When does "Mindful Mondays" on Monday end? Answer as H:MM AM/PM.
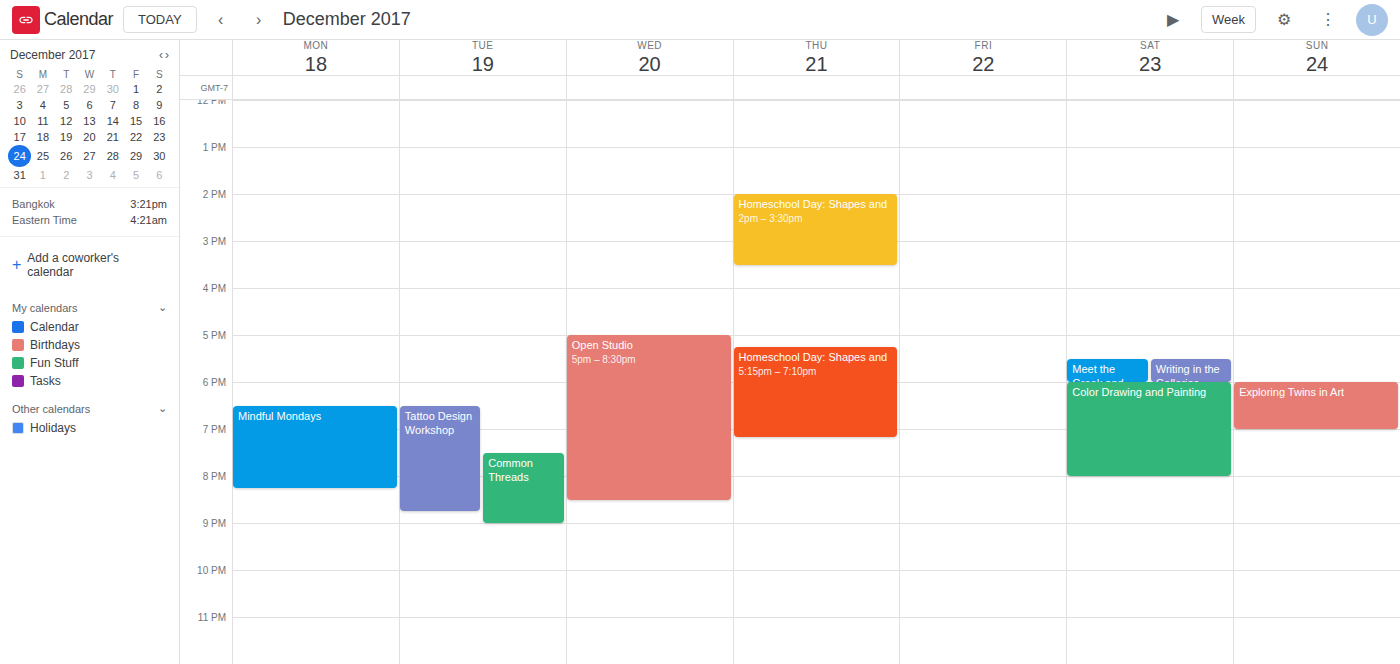
8:15 PM